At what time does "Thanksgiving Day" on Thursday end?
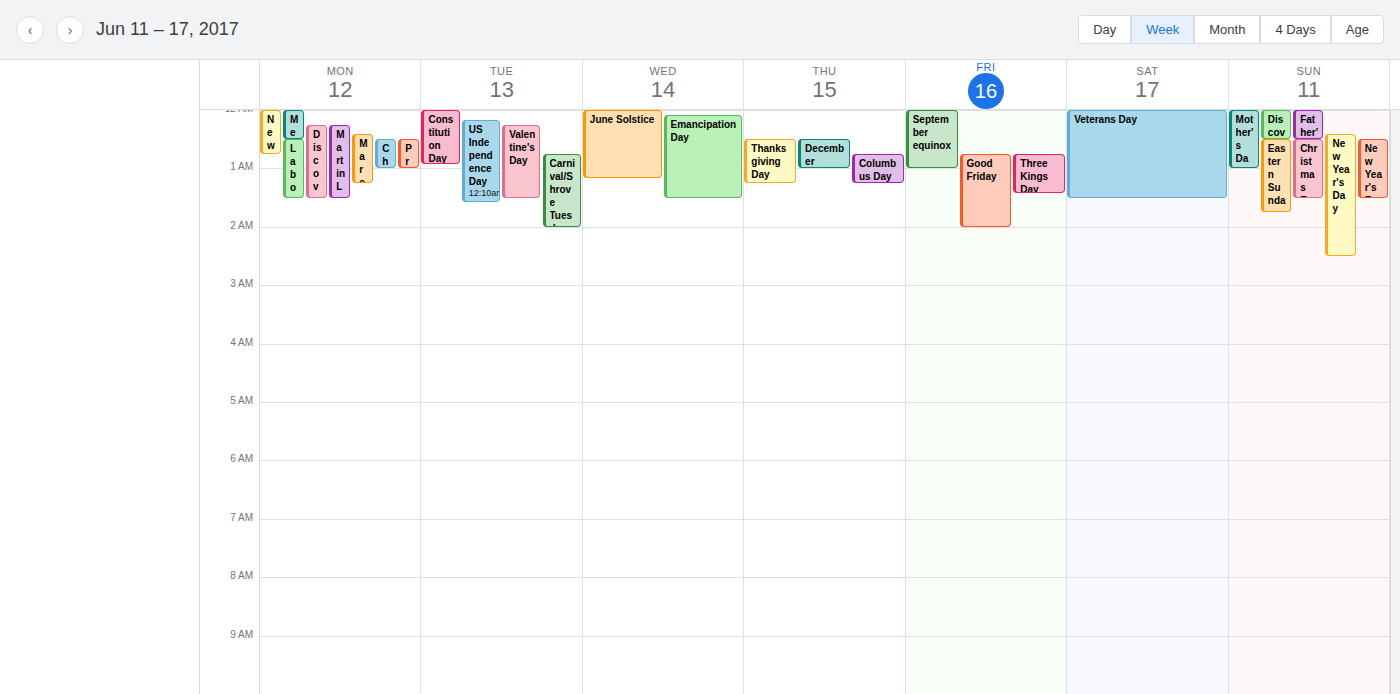
1:15 AM